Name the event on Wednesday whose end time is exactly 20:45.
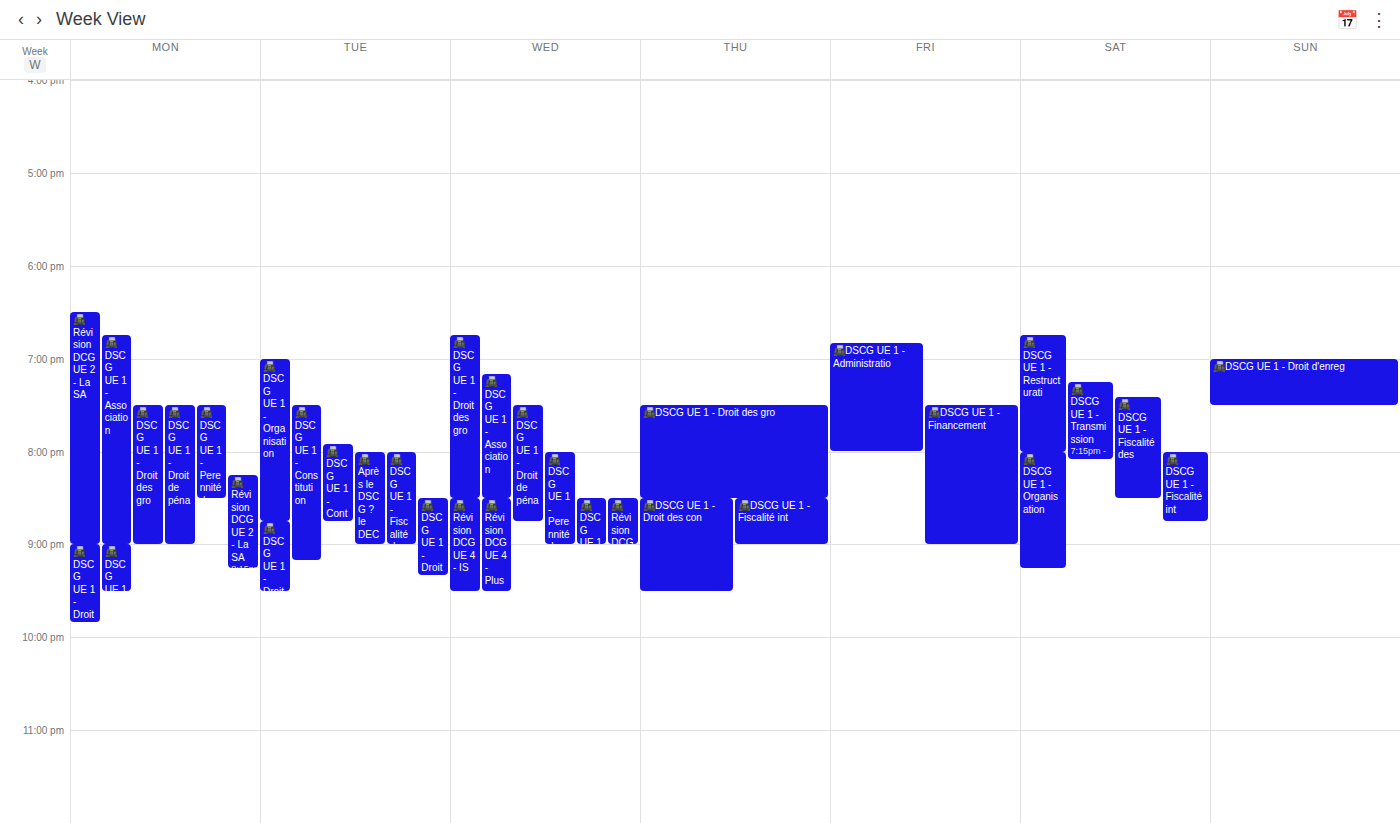
"📠DSCG UE 1 - Droit de péna"